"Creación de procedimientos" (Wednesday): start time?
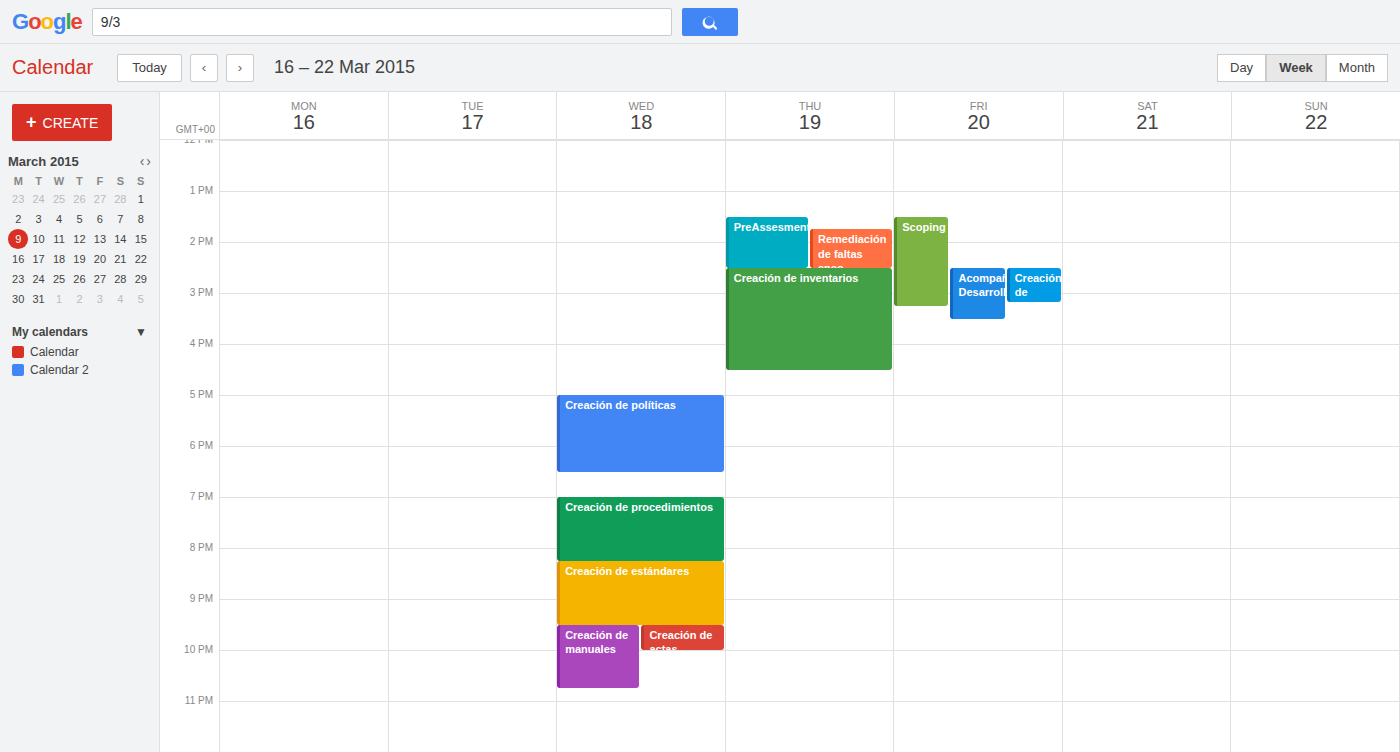
19:00